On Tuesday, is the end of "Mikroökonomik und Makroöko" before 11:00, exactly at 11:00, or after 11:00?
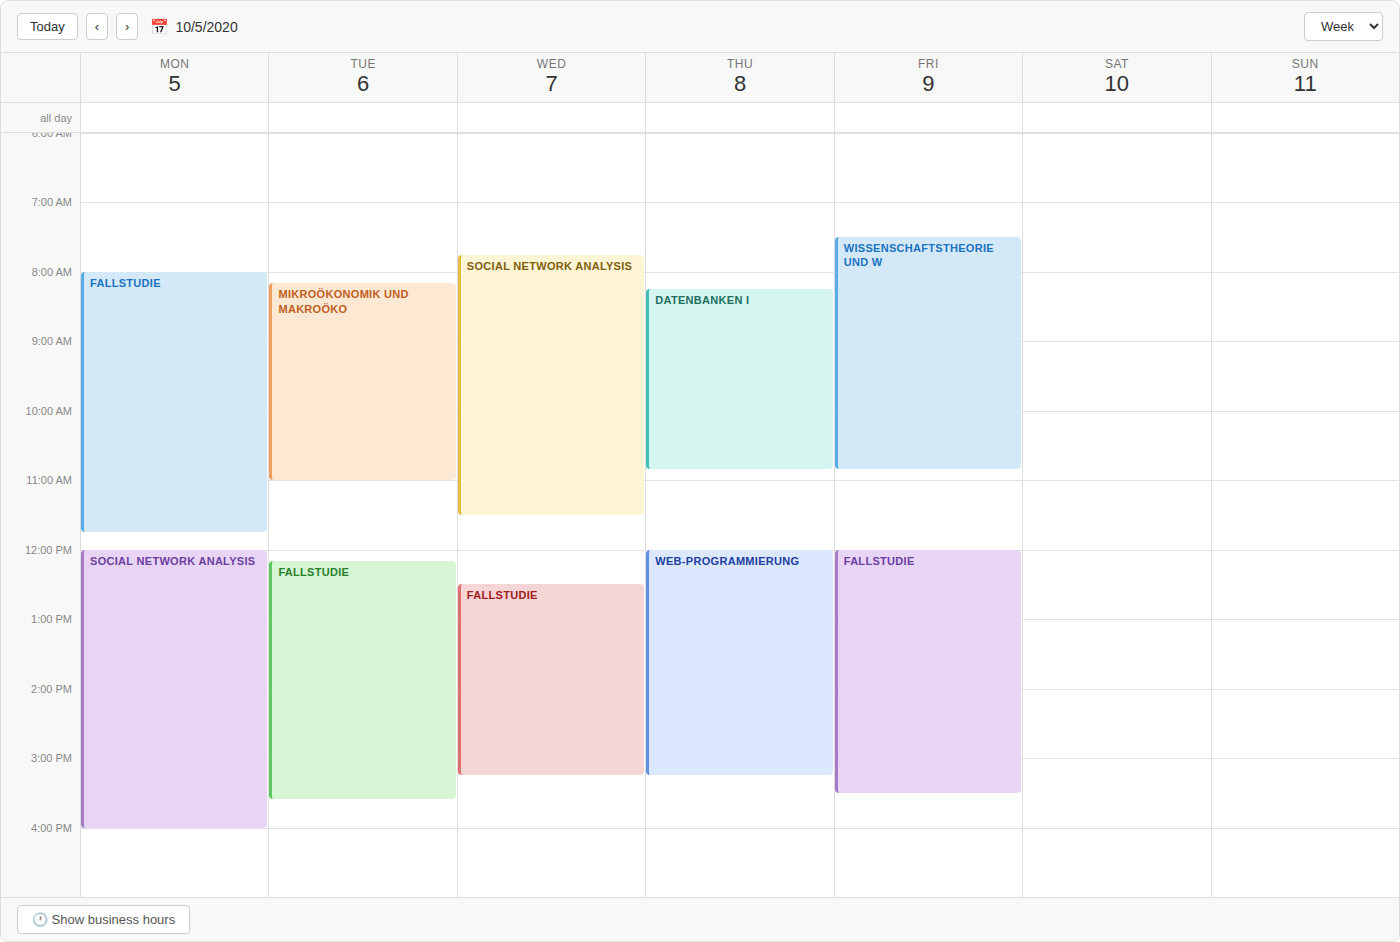
11:00 -- exactly at 11:00, on the 11:00 line.